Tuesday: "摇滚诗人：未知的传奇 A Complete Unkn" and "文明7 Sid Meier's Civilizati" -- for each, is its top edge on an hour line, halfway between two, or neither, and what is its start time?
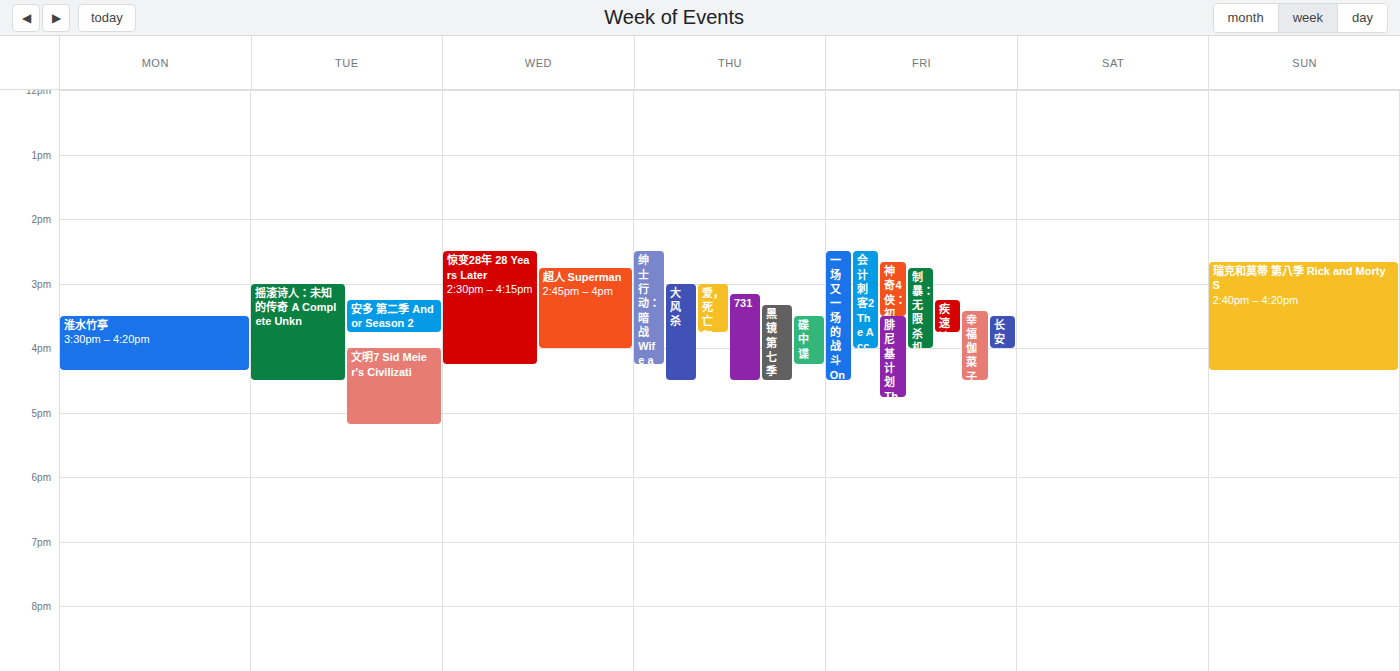
"摇滚诗人：未知的传奇 A Complete Unkn": 3:00 PM, exactly on the 3 PM line. "文明7 Sid Meier's Civilizati": 4:00 PM, exactly on the 4 PM line.